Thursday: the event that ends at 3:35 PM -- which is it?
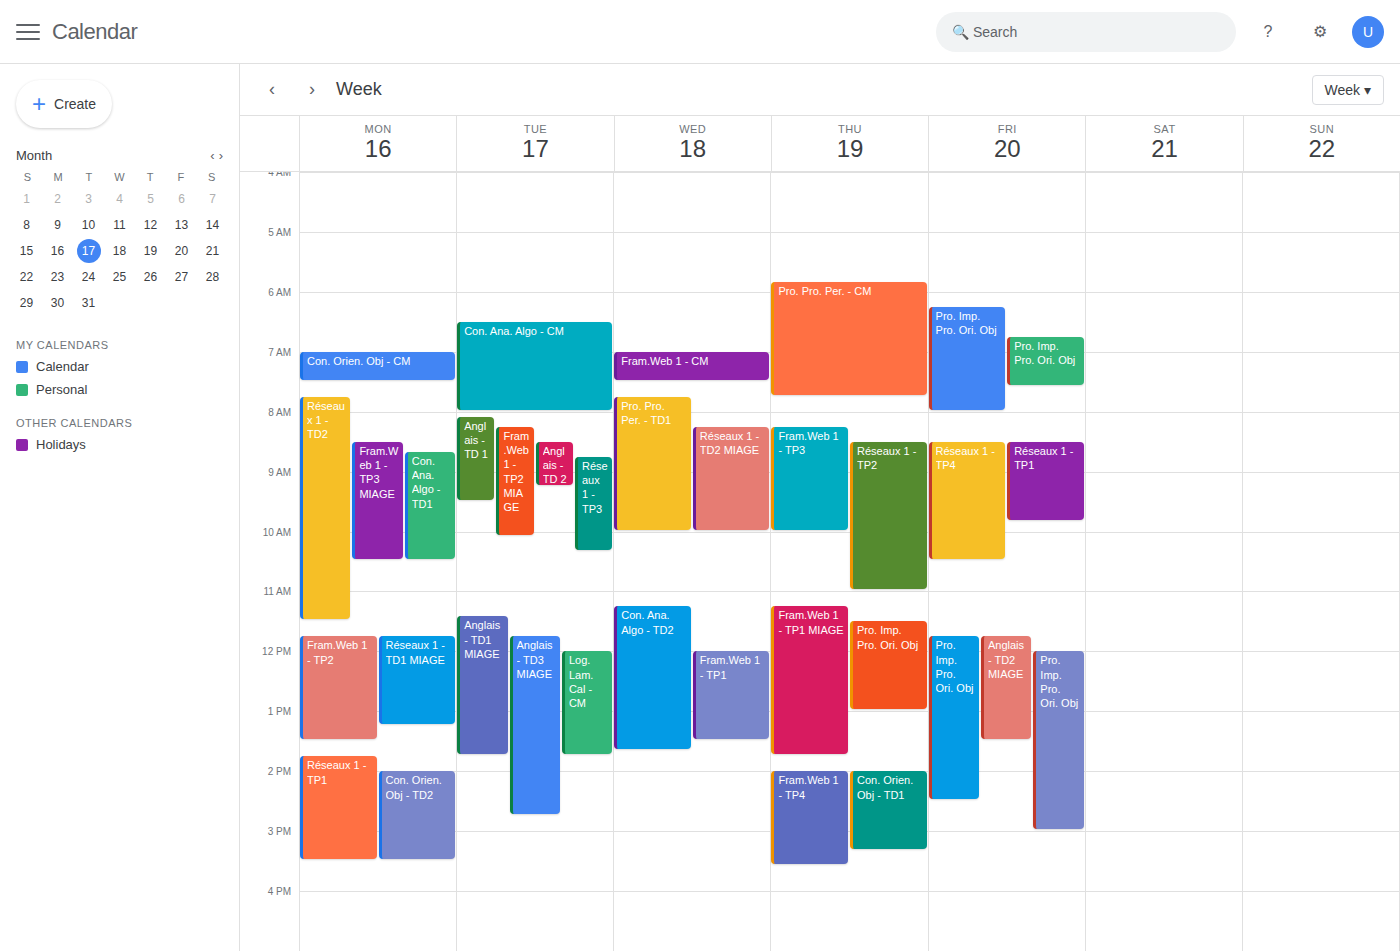
"Fram.Web 1 - TP4"